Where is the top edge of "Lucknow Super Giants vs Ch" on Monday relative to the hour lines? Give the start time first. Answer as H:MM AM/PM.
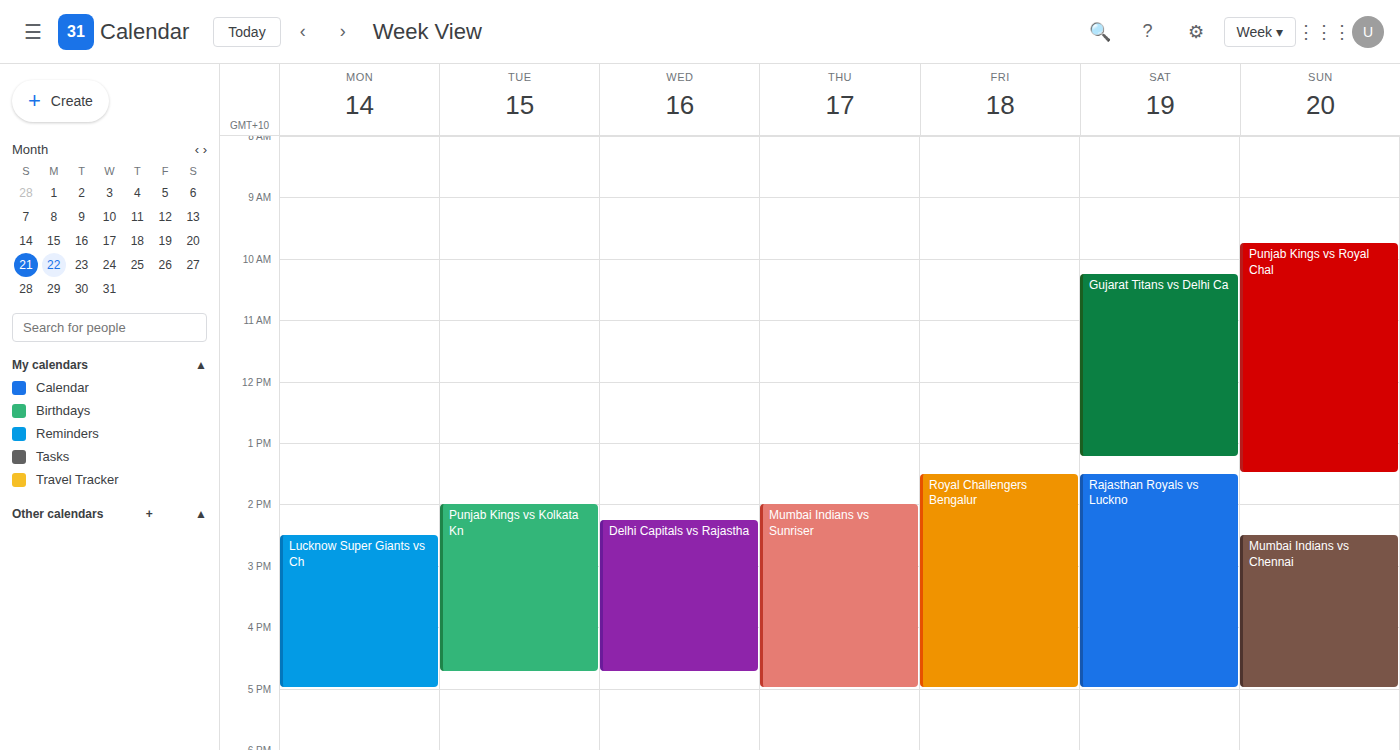
2:30 PM -- halfway between the 2 PM and 3 PM lines.